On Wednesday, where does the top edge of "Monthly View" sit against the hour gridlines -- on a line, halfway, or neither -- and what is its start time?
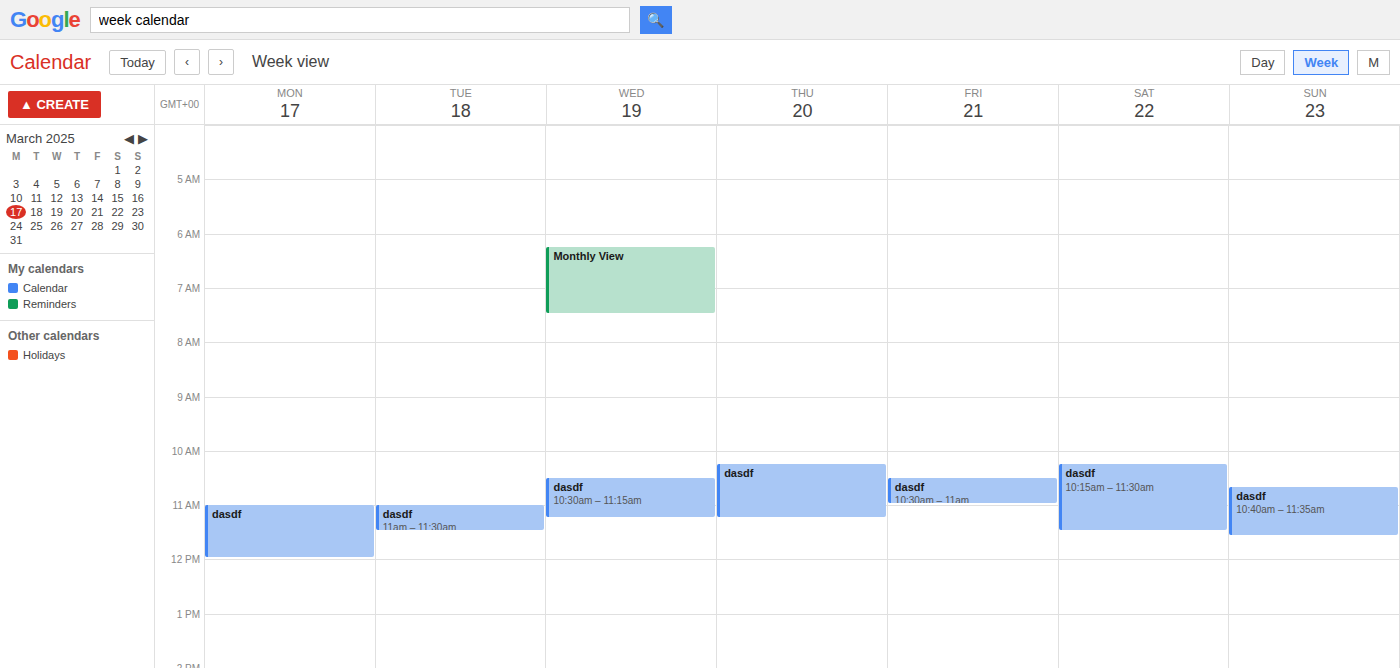
6:15 AM -- neither: a quarter of the way from the 6 AM line to the 7 AM line.